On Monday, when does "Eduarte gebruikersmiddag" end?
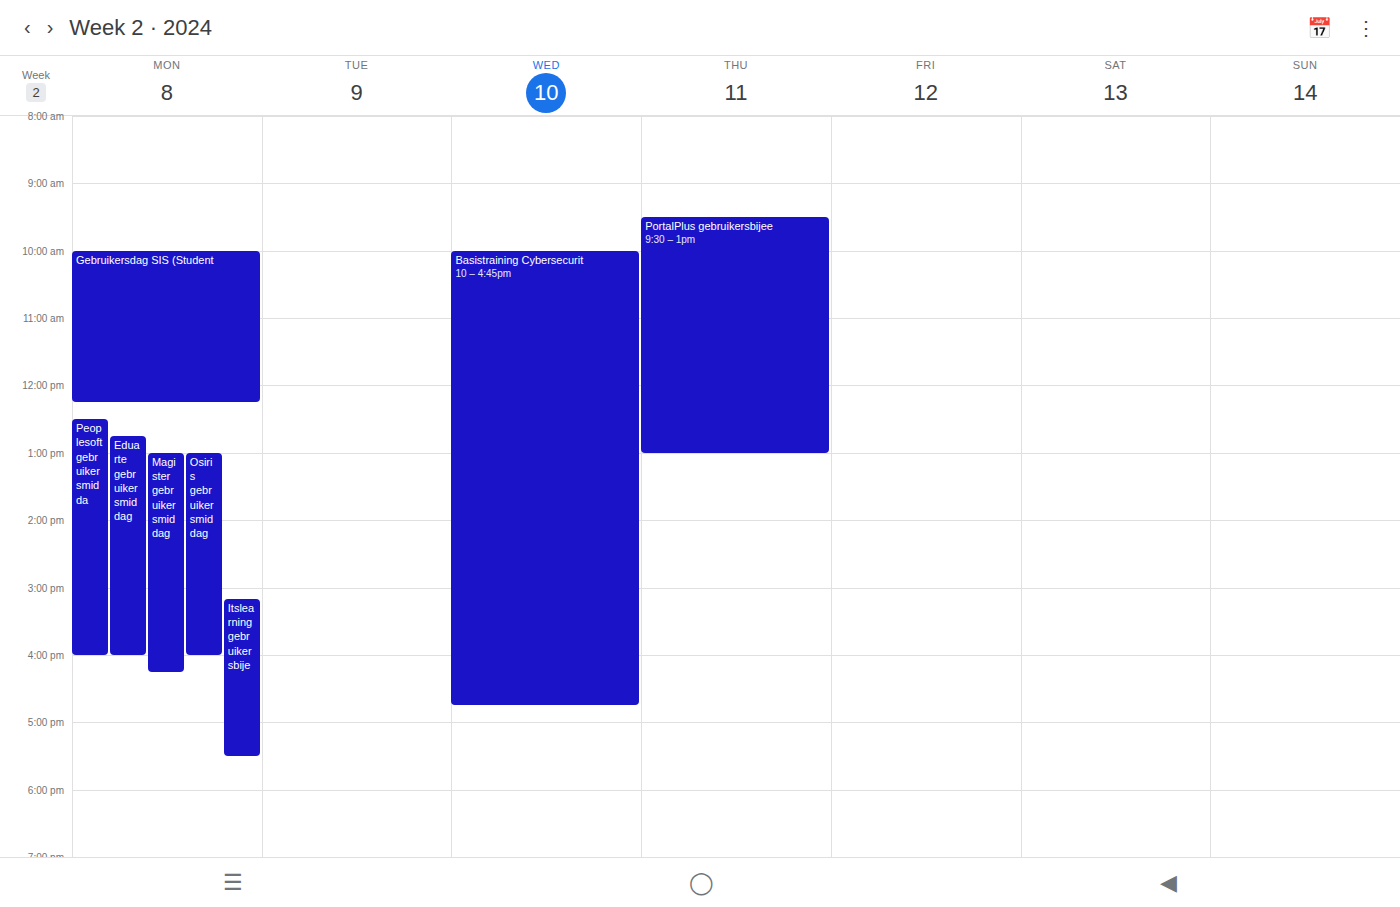
4:00 PM